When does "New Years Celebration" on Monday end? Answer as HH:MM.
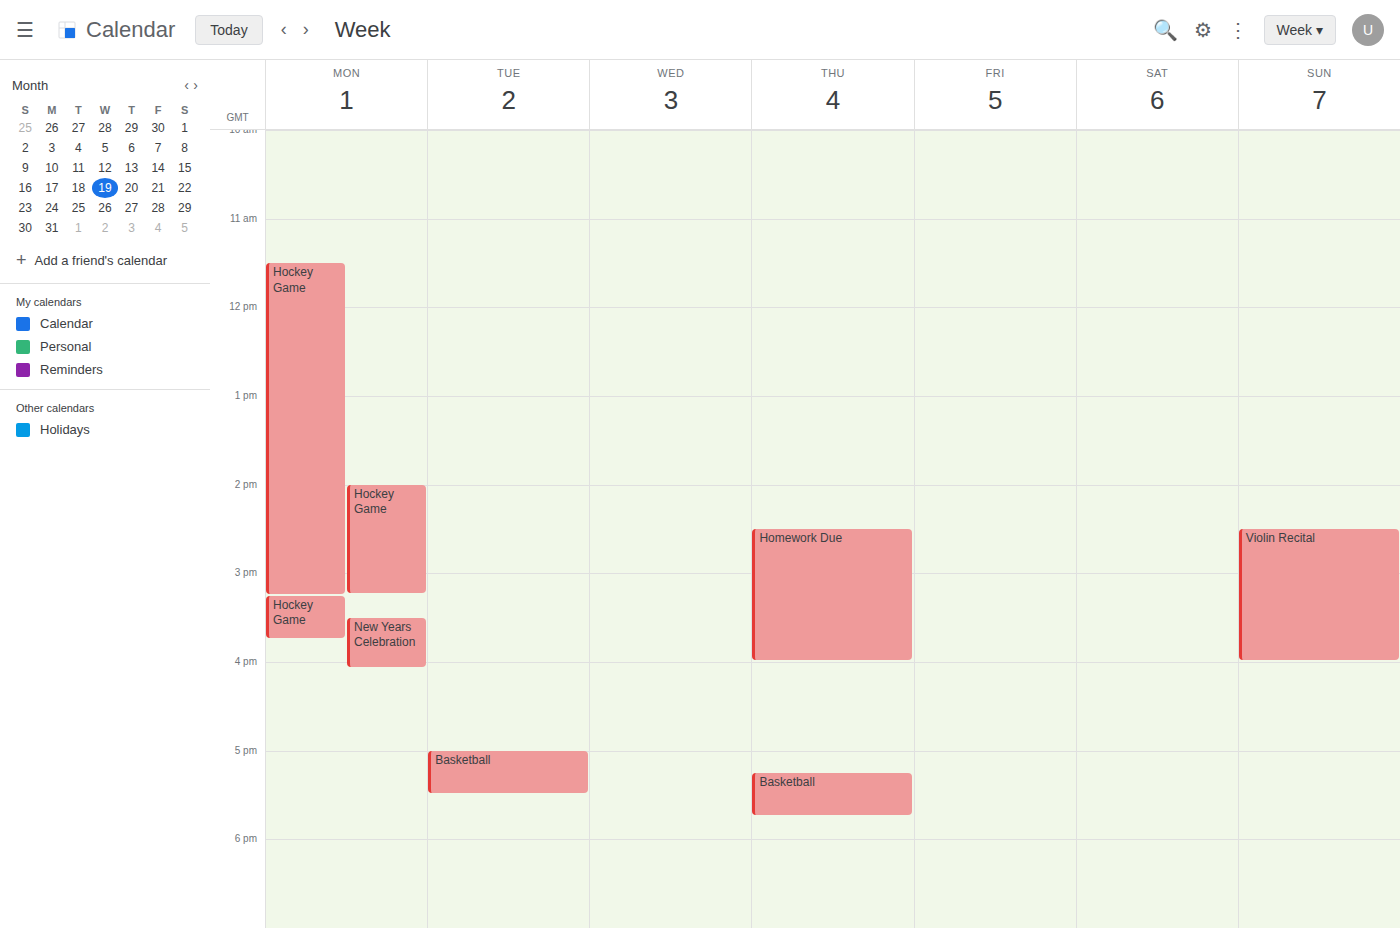
16:05